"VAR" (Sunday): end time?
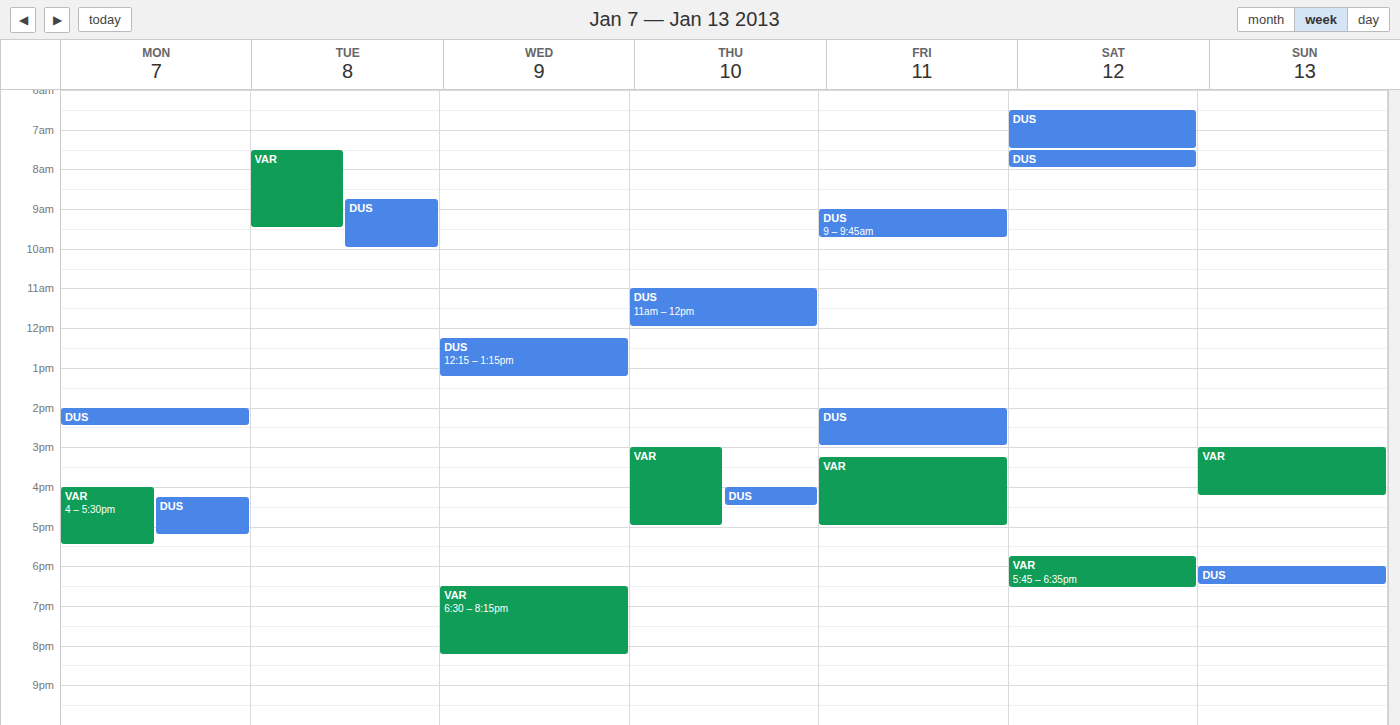
4:15 PM